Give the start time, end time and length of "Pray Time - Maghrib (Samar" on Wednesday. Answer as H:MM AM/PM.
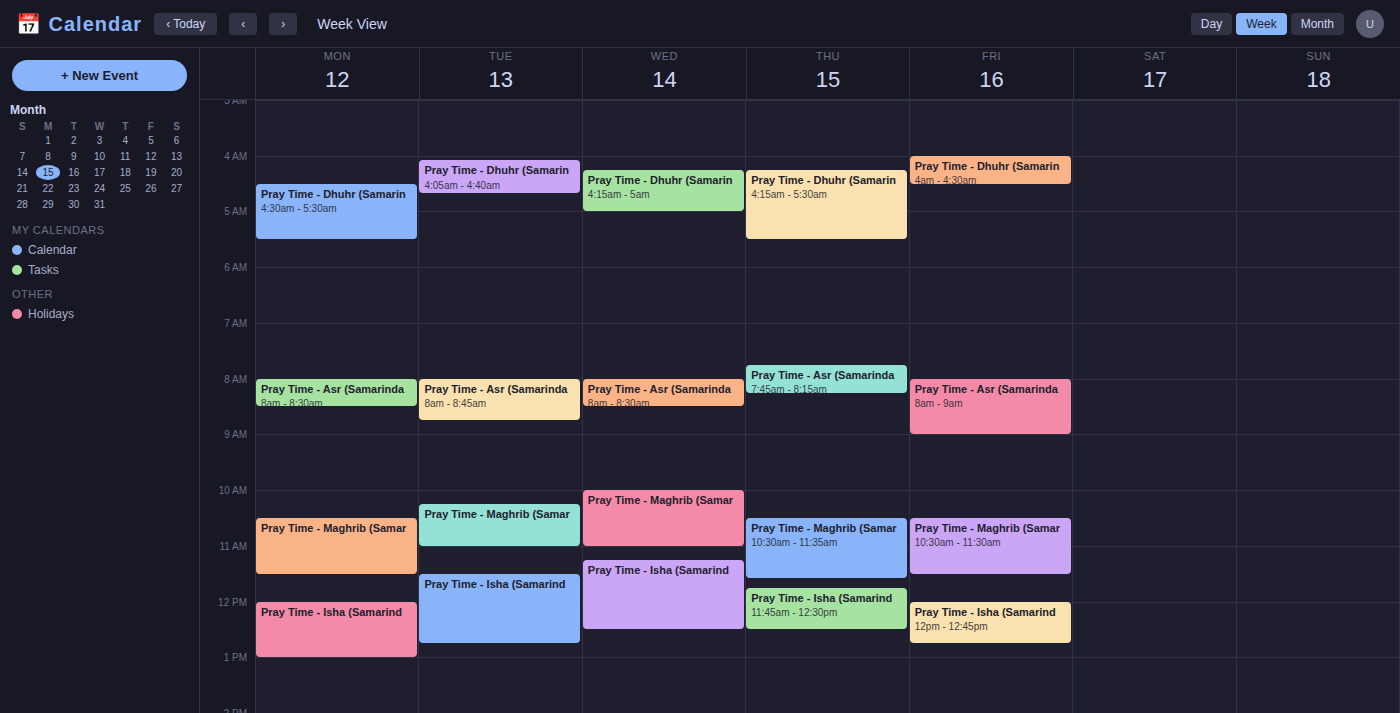
10:00 AM to 11:00 AM, 1 hour